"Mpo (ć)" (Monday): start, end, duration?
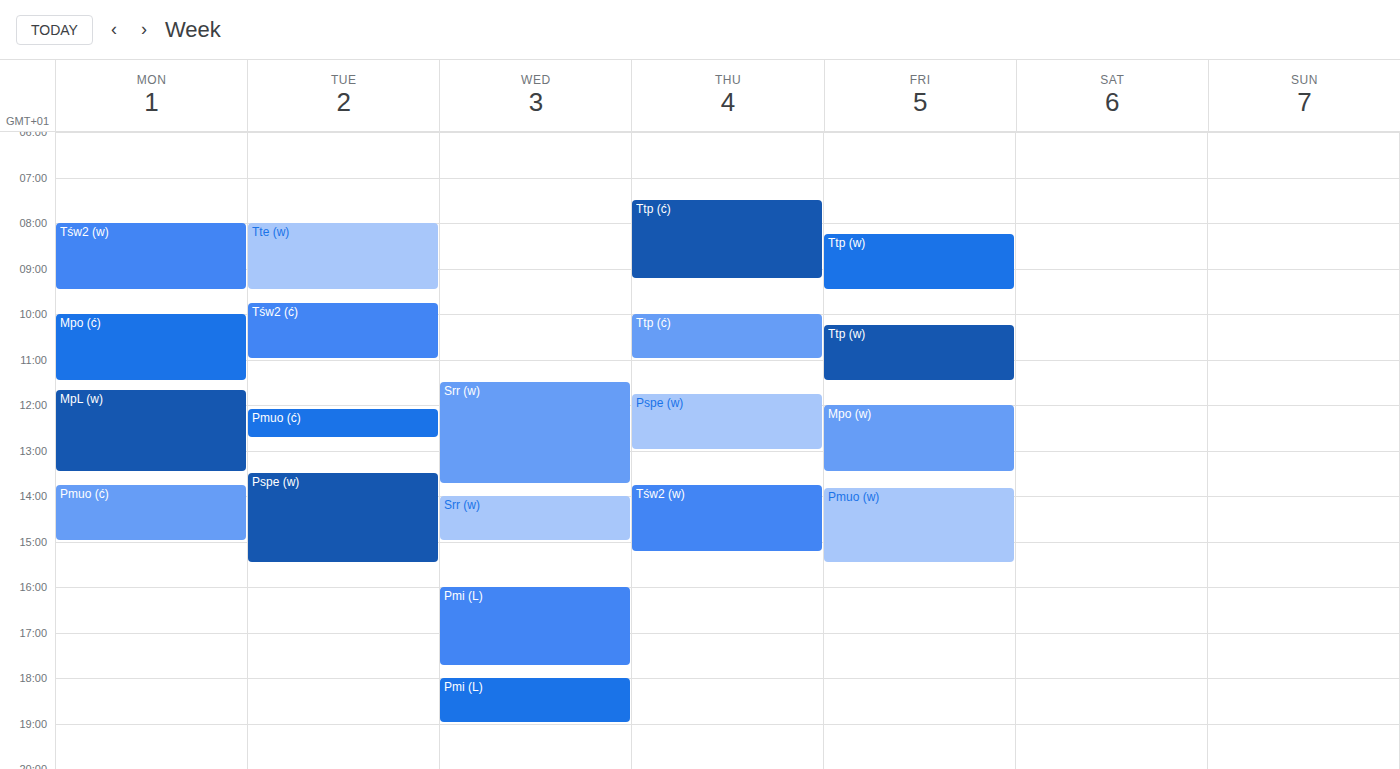
10:00 to 11:30, 1 hour 30 minutes